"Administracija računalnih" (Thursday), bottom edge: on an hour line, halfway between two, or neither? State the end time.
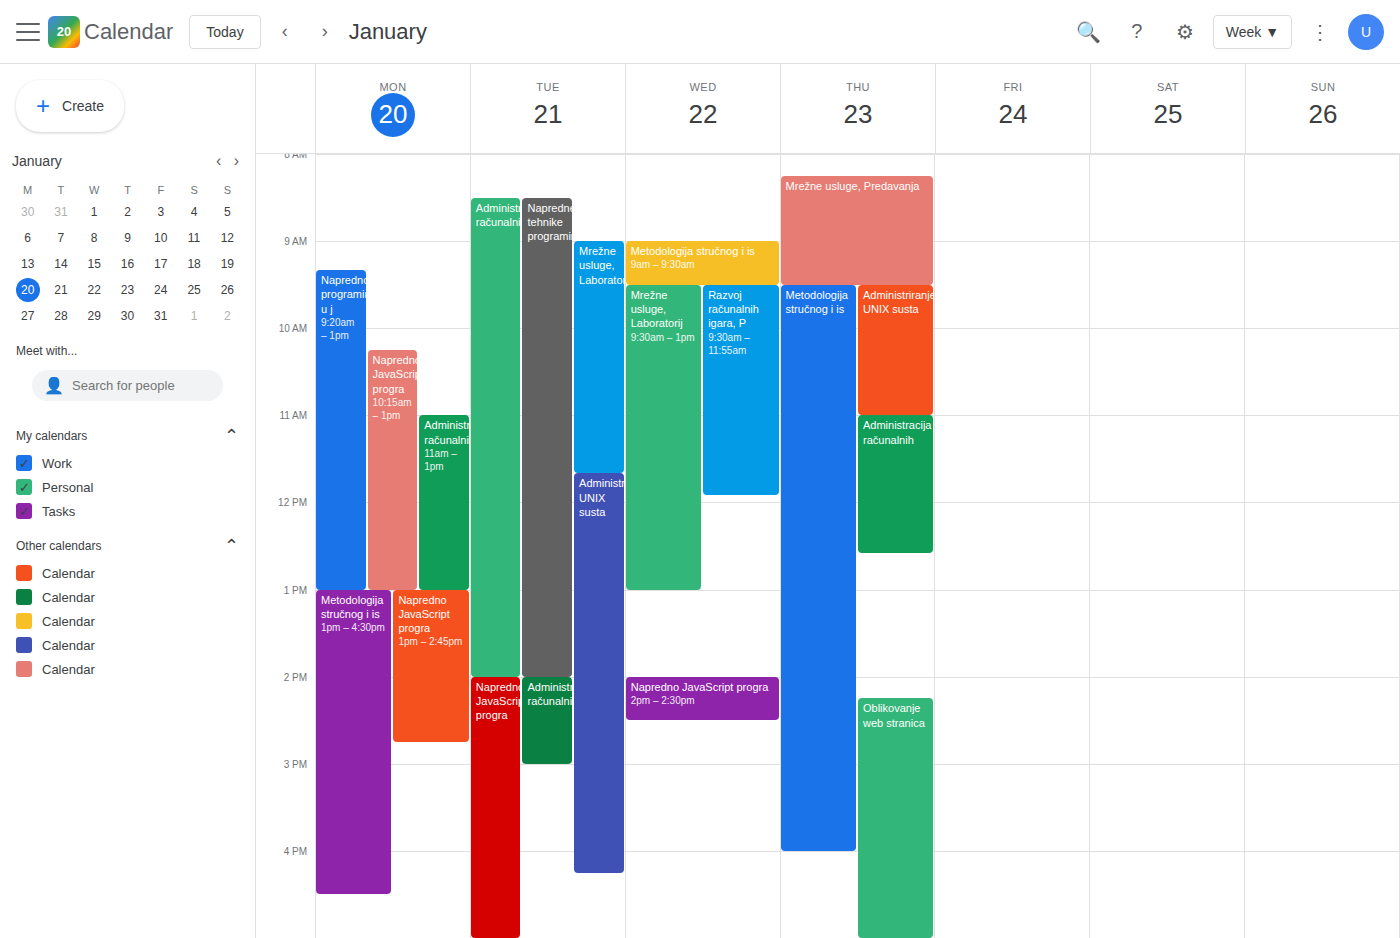
12:35 -- neither: 35 minutes below the 12:00 line and 25 minutes above the 13:00 line.